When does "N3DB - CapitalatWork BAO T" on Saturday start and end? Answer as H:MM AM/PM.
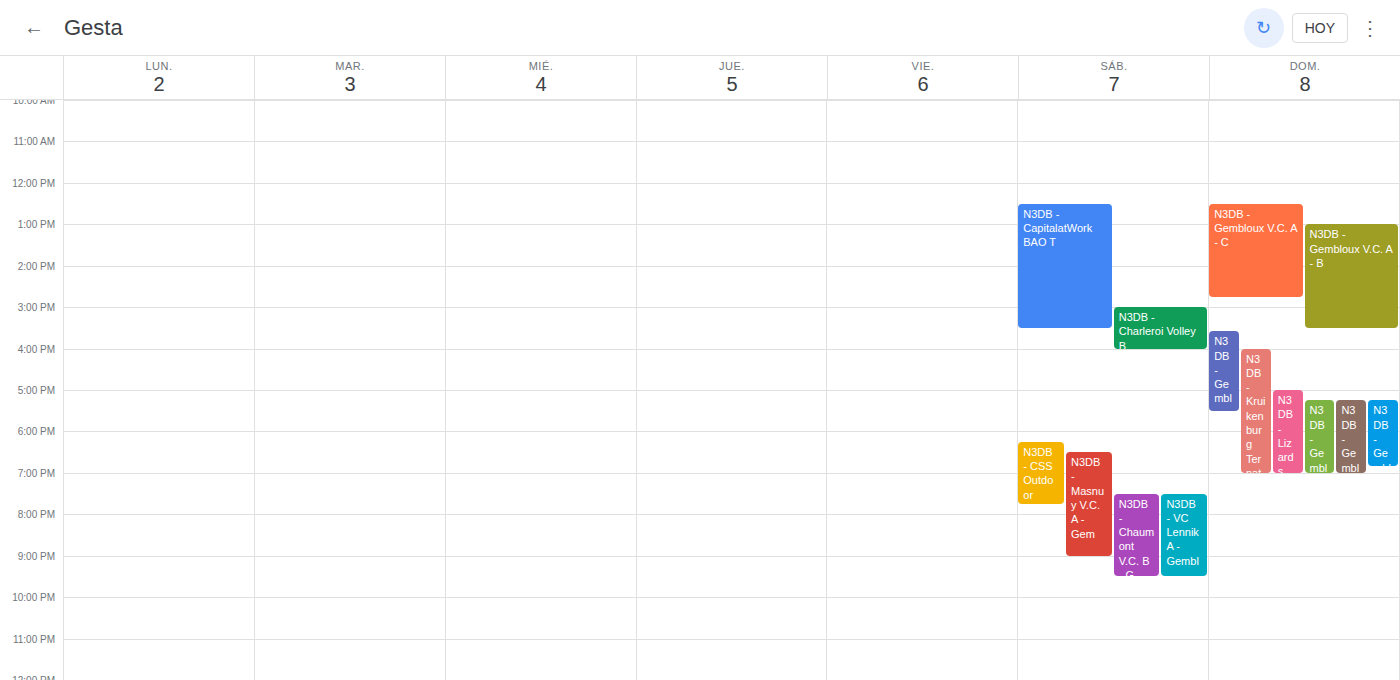
12:30 PM to 3:30 PM